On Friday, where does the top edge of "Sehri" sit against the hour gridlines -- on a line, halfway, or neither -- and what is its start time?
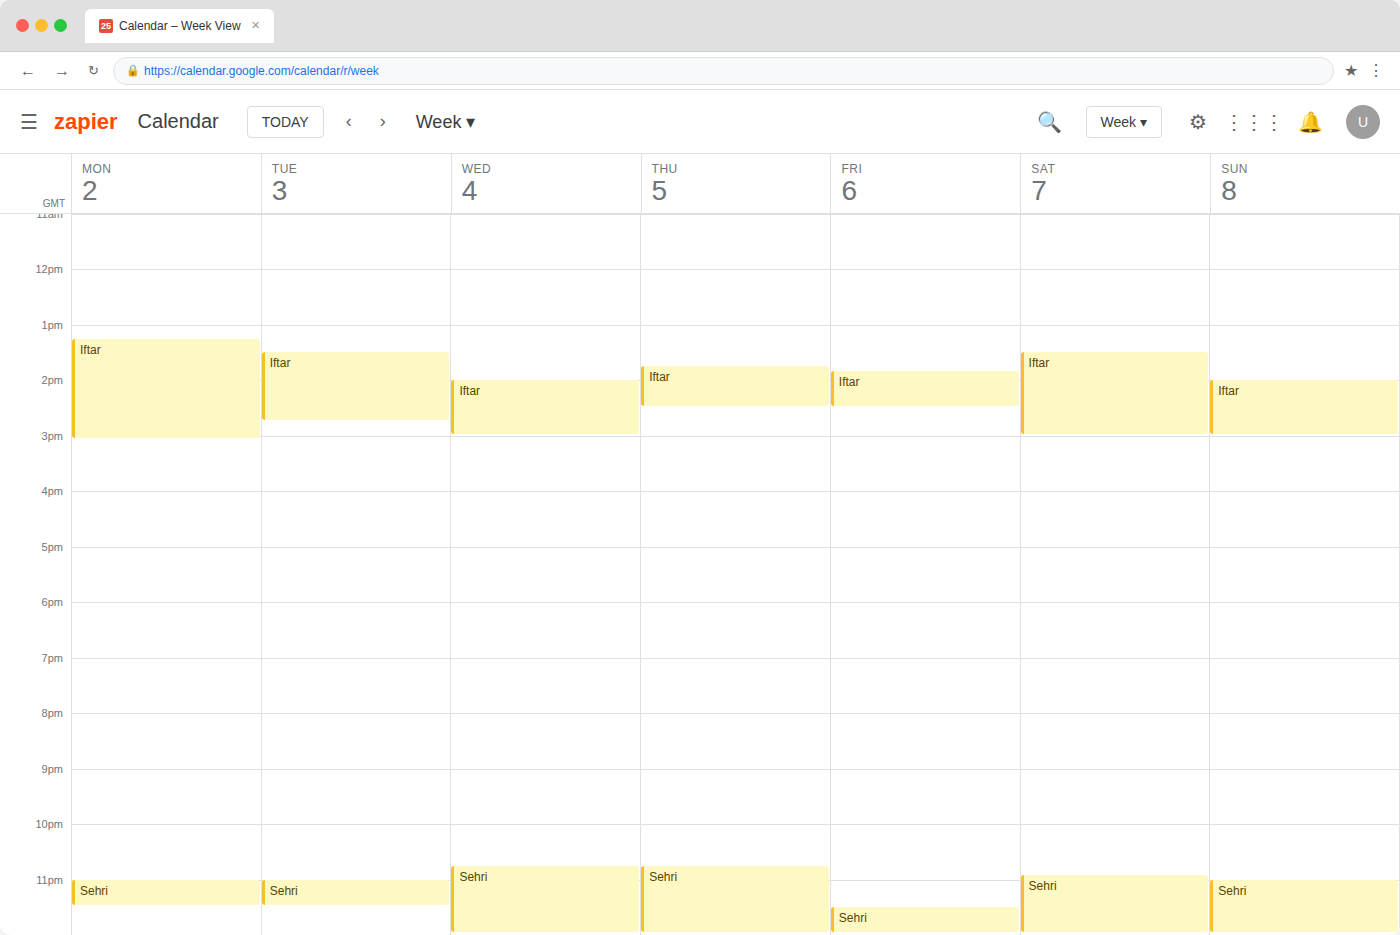
11:30 PM -- halfway between the 11 PM and 12 AM lines.